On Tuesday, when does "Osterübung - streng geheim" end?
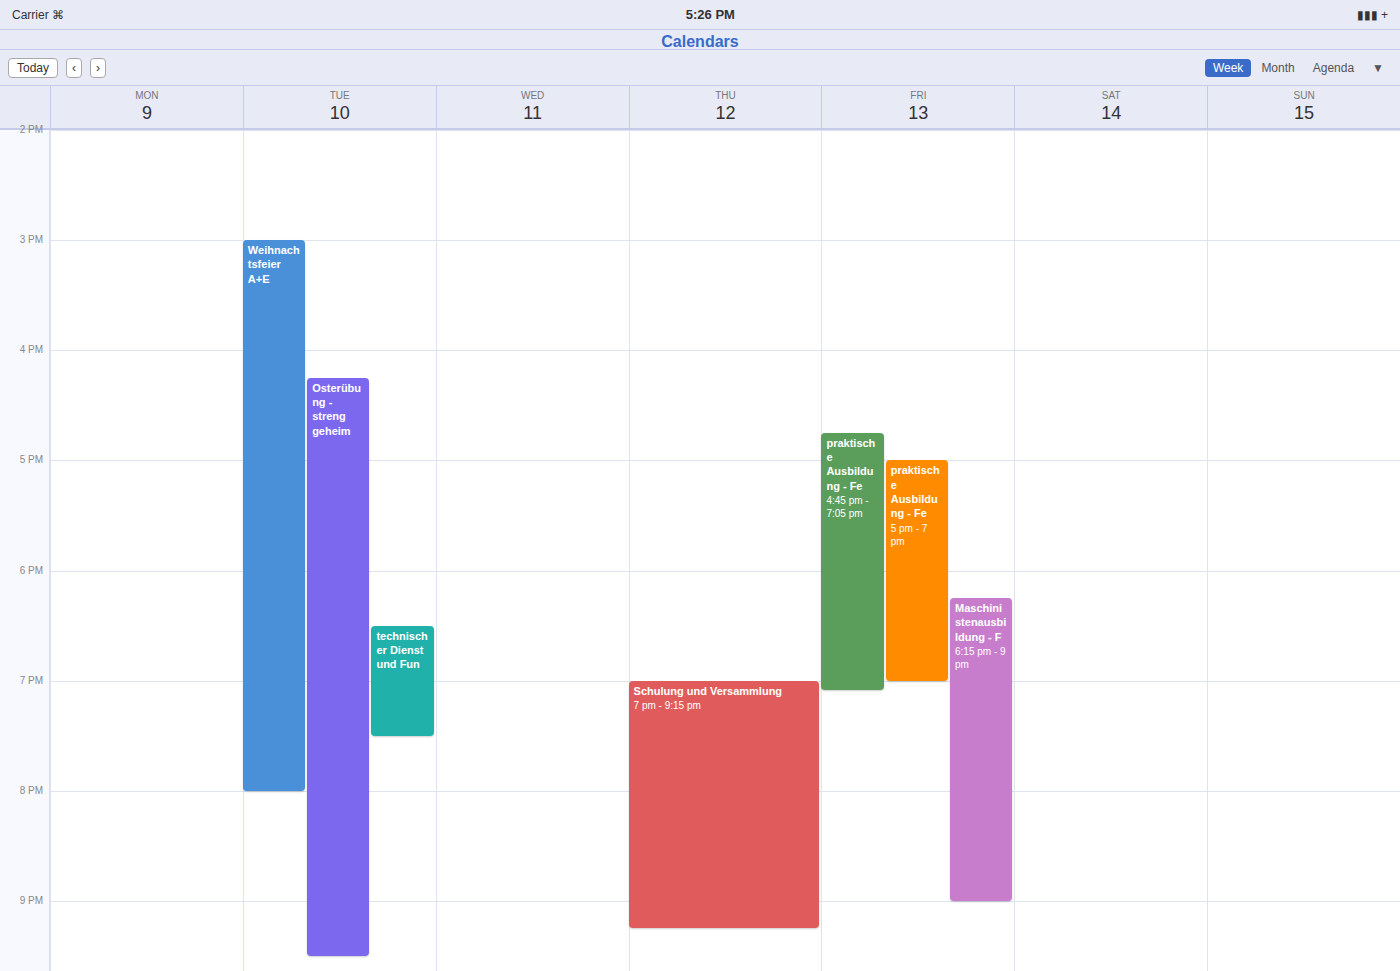
9:30 PM